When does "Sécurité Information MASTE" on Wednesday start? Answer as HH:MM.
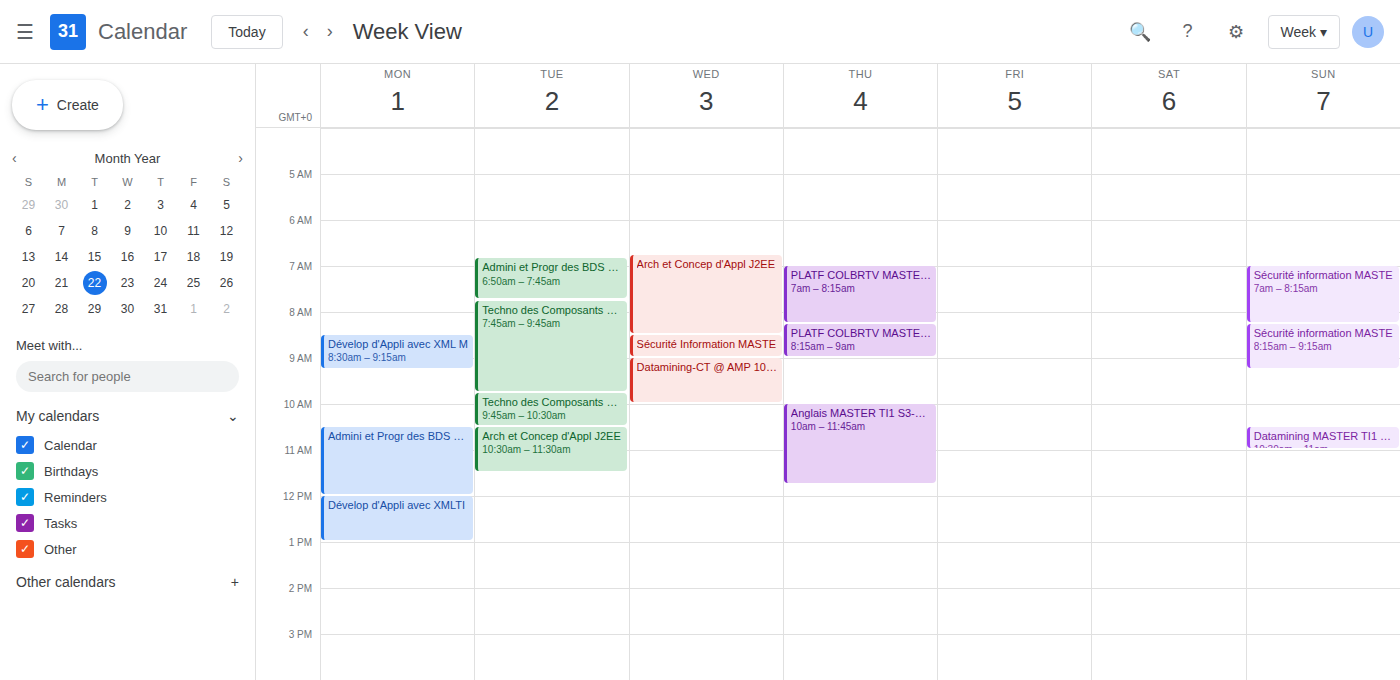
08:30